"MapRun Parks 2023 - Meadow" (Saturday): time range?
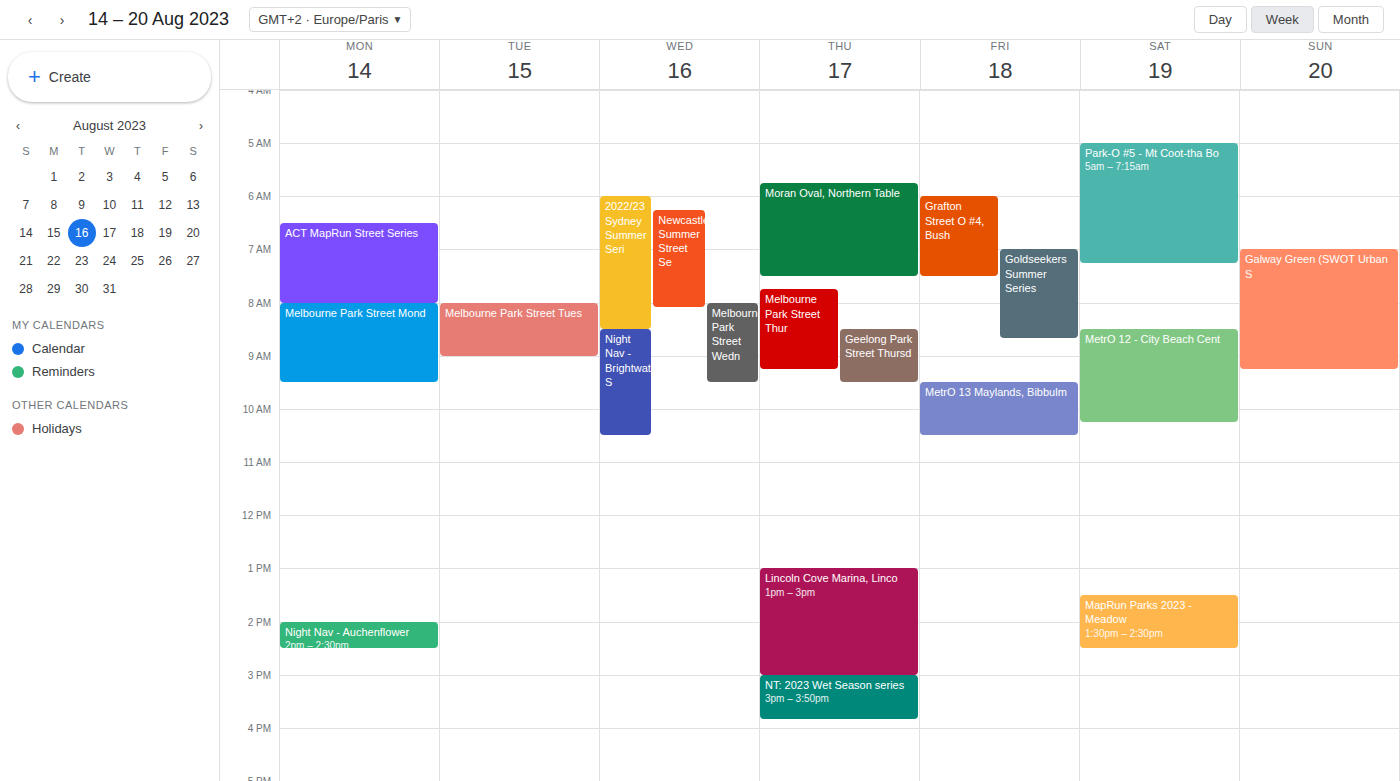
1:30 PM to 2:30 PM